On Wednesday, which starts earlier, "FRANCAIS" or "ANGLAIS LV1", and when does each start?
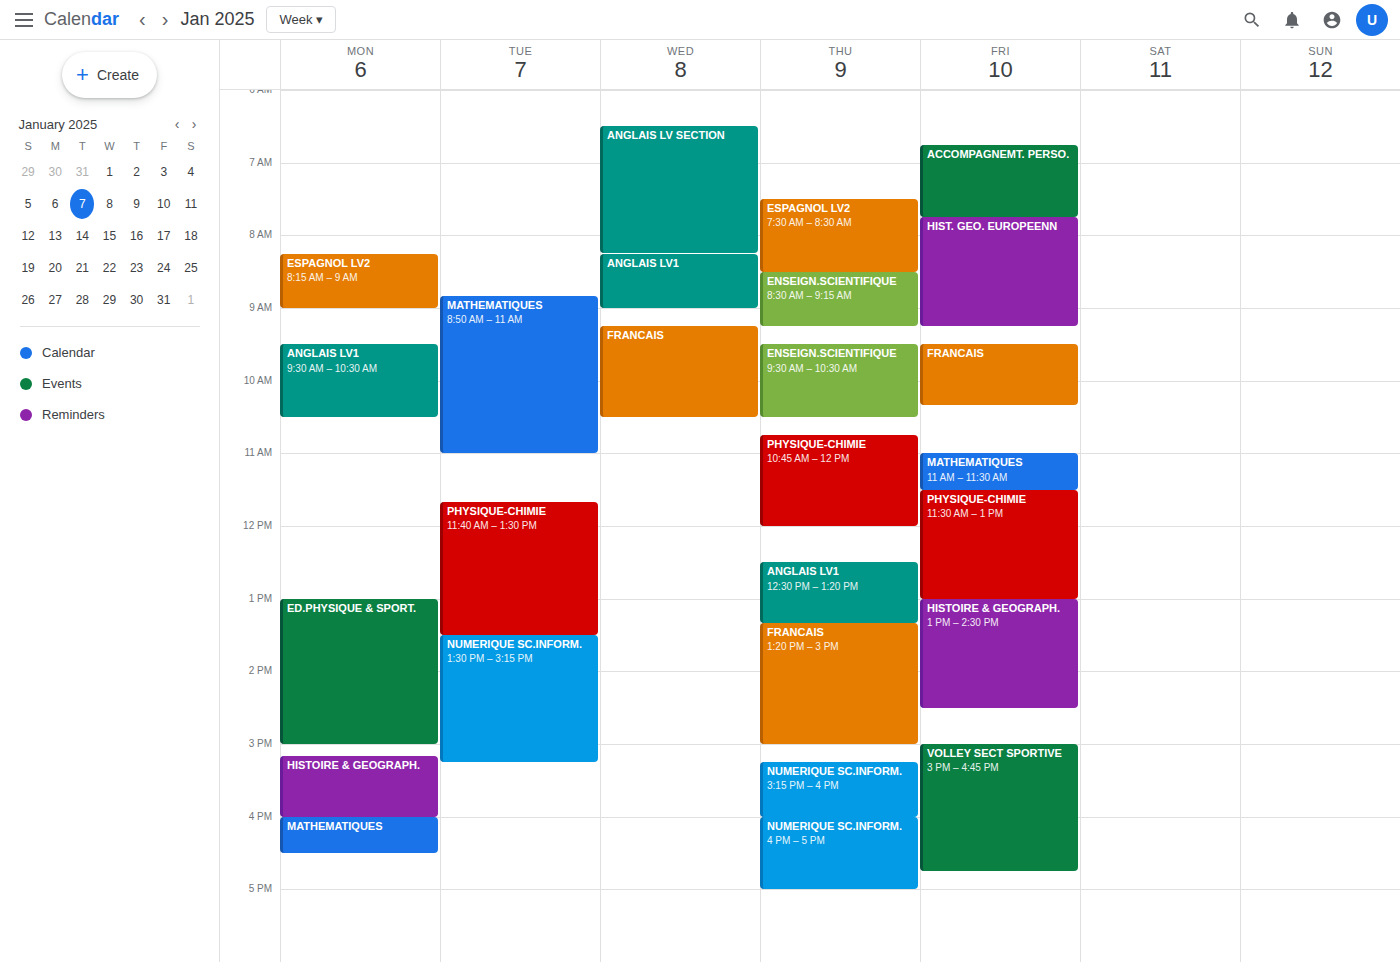
"ANGLAIS LV1" 8:15 AM; "FRANCAIS" 9:15 AM.